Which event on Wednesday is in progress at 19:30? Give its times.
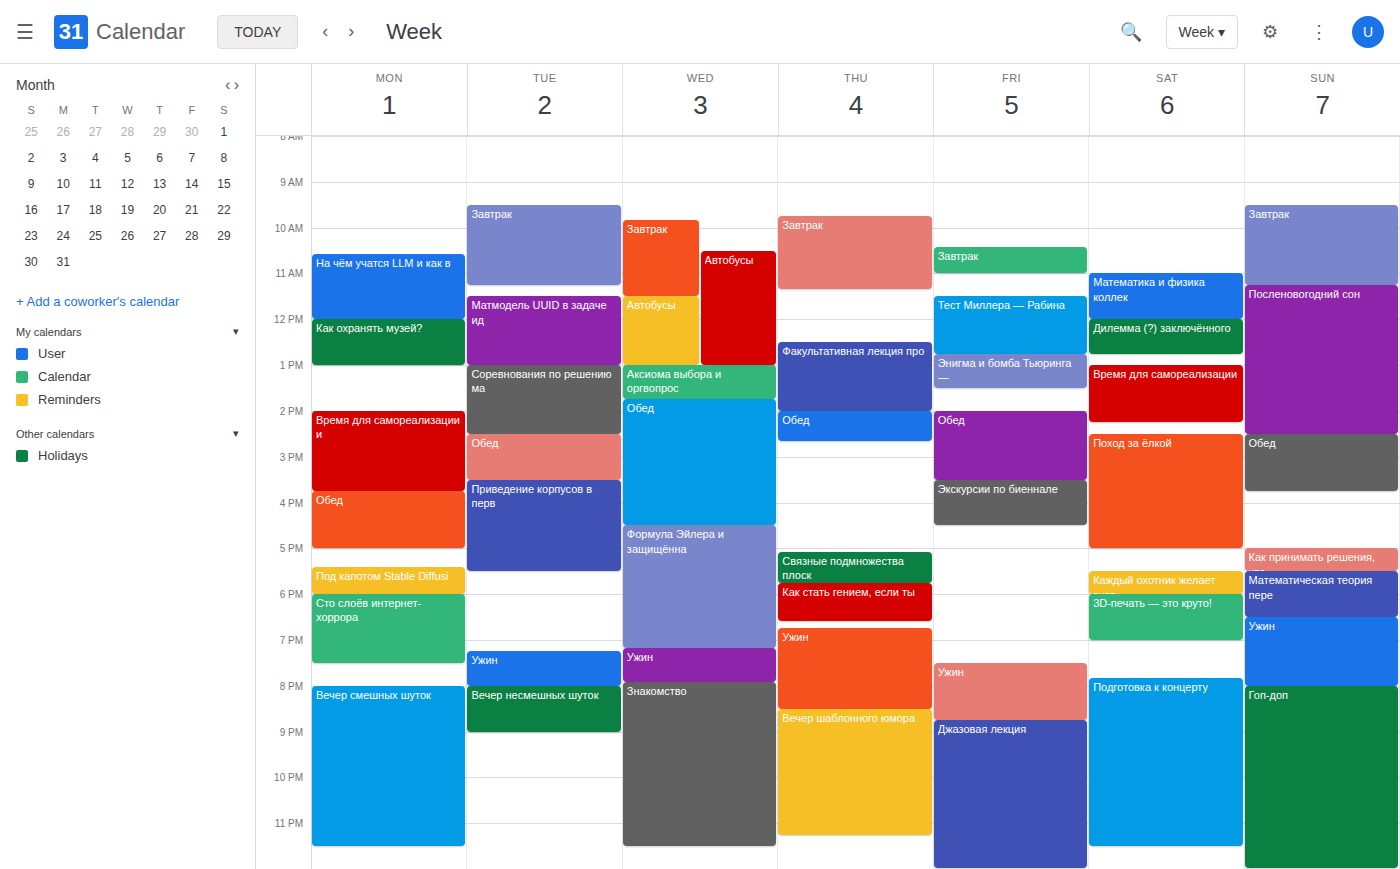
"Ужин", 19:10 to 19:55